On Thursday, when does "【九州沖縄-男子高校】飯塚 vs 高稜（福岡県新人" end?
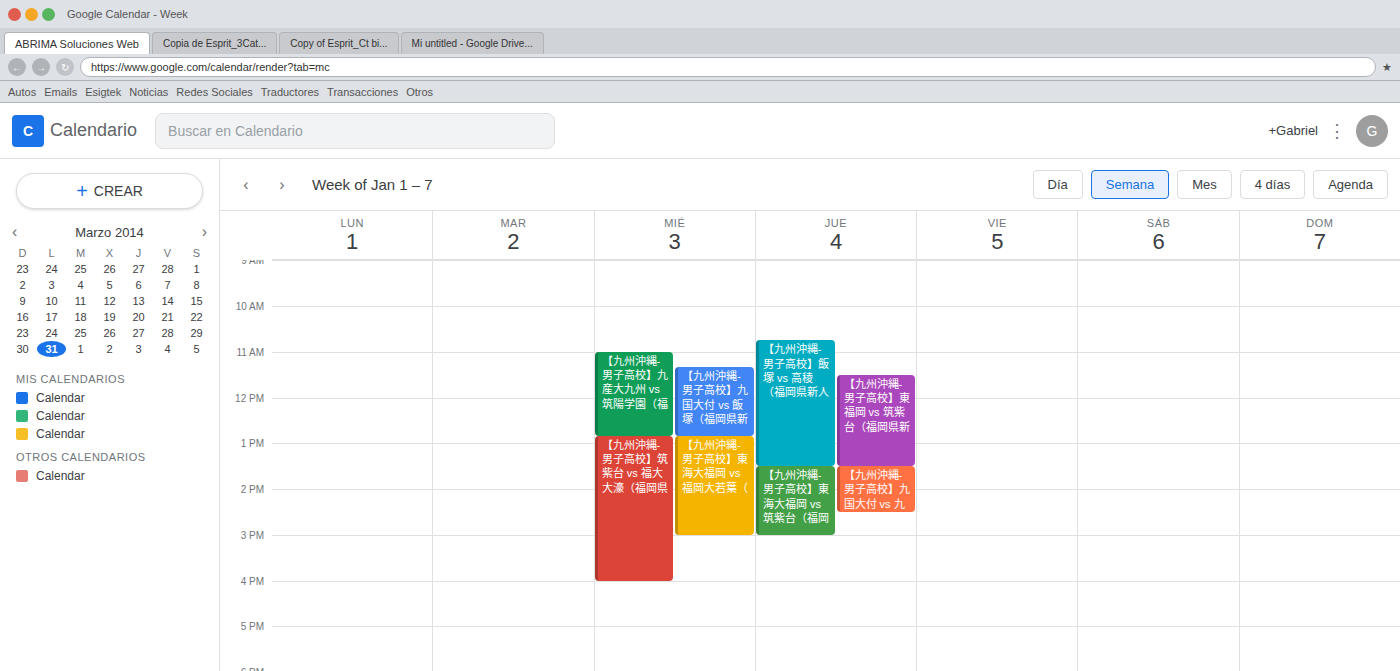
1:30 PM